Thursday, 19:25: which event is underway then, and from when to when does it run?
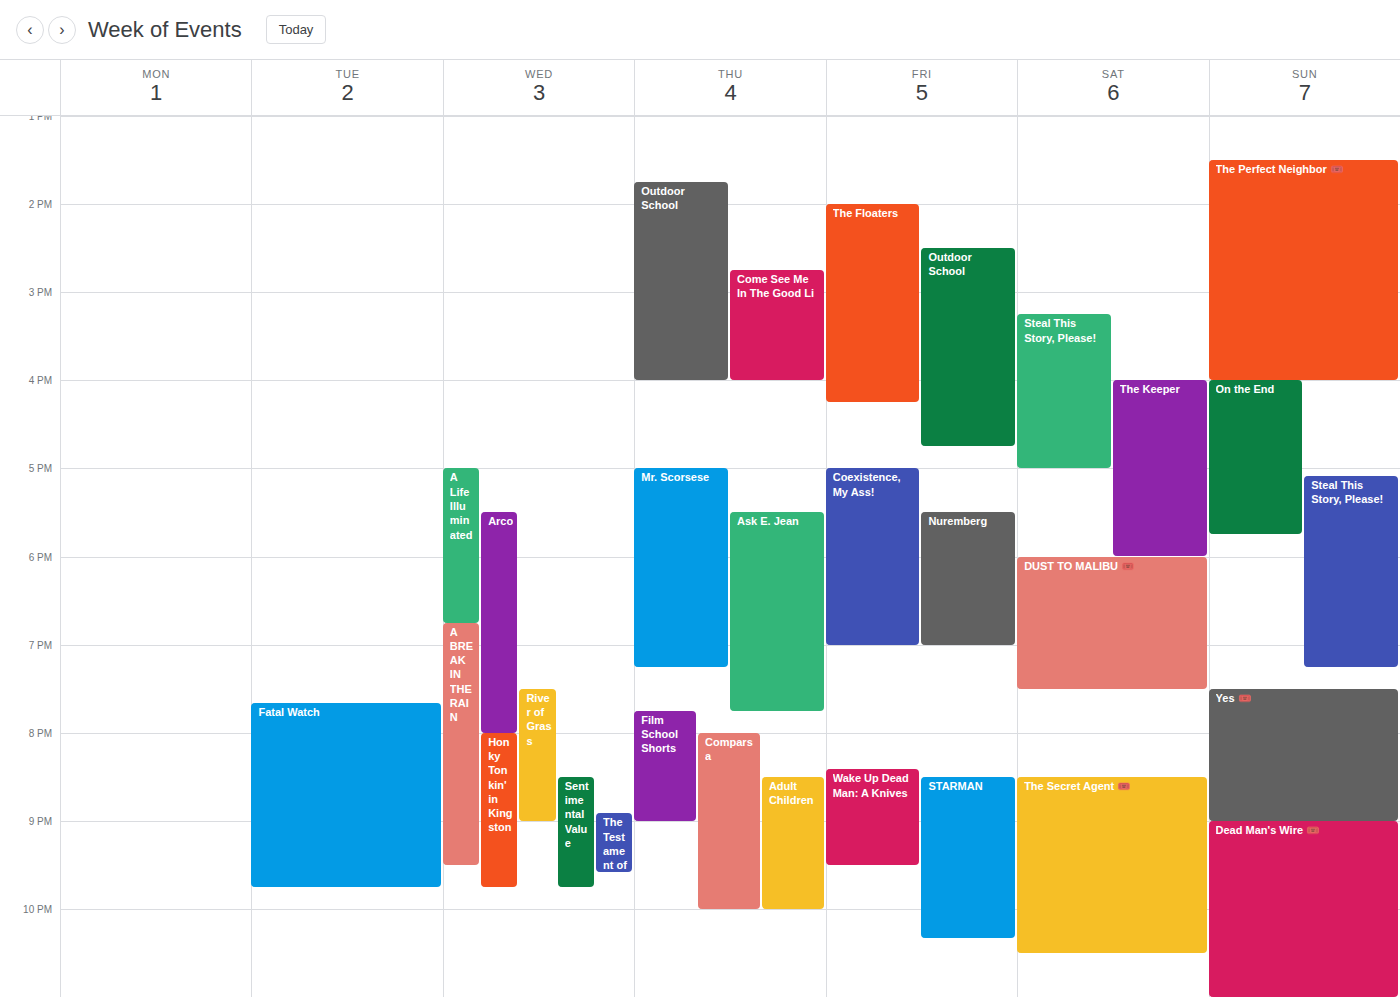
"Ask E. Jean", 17:30 to 19:45